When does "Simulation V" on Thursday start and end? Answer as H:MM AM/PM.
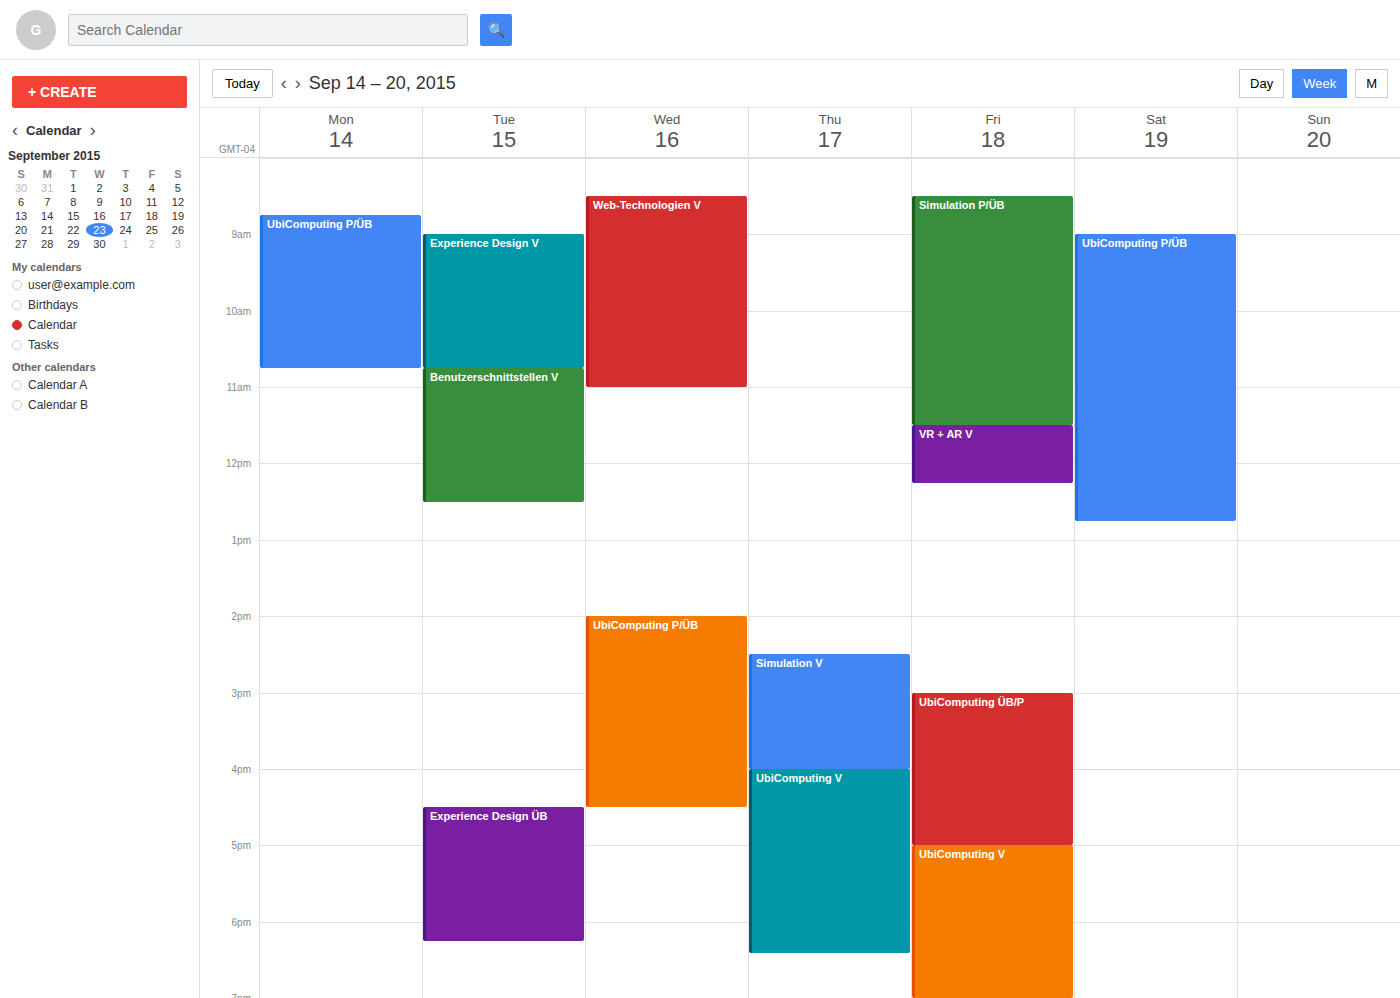
2:30 PM to 4:00 PM